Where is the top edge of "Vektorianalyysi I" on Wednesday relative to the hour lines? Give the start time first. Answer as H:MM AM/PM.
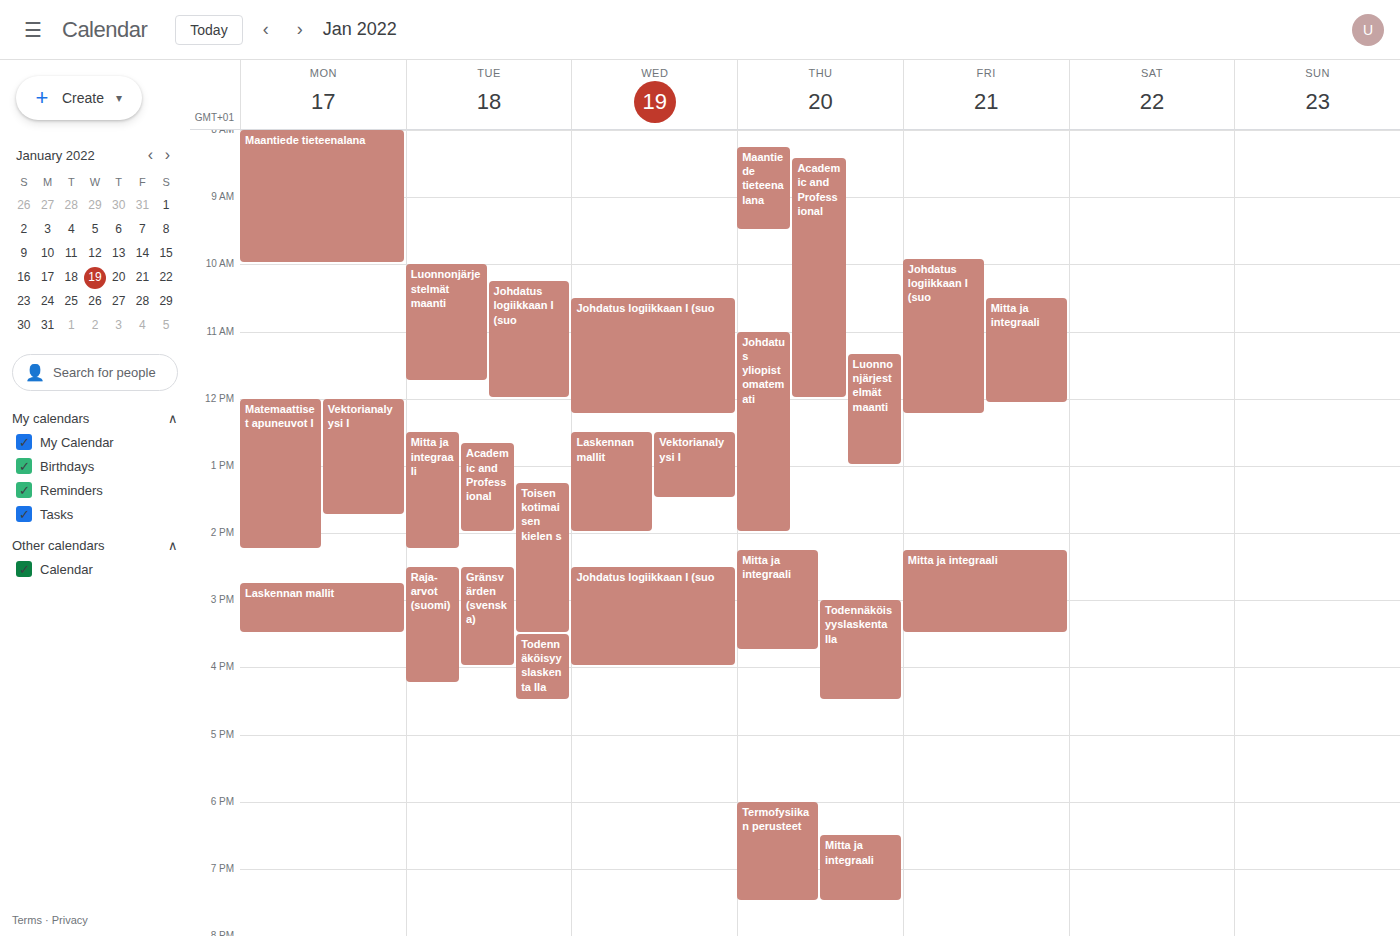
12:30 PM -- halfway between the 12 PM and 1 PM lines.